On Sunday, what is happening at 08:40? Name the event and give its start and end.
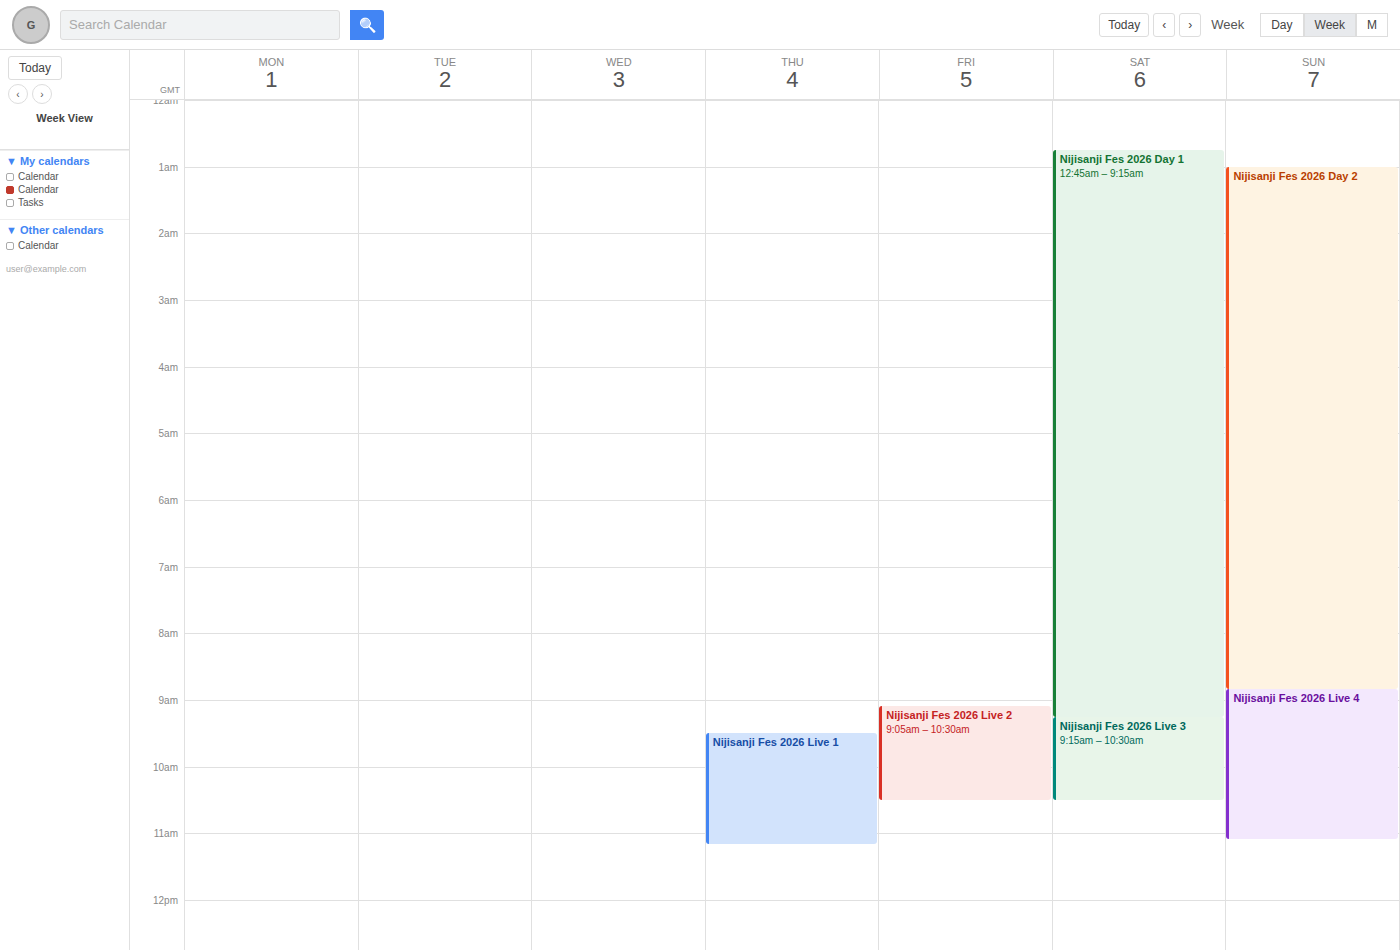
"Nijisanji Fes 2026 Day 2", 01:00 to 08:50